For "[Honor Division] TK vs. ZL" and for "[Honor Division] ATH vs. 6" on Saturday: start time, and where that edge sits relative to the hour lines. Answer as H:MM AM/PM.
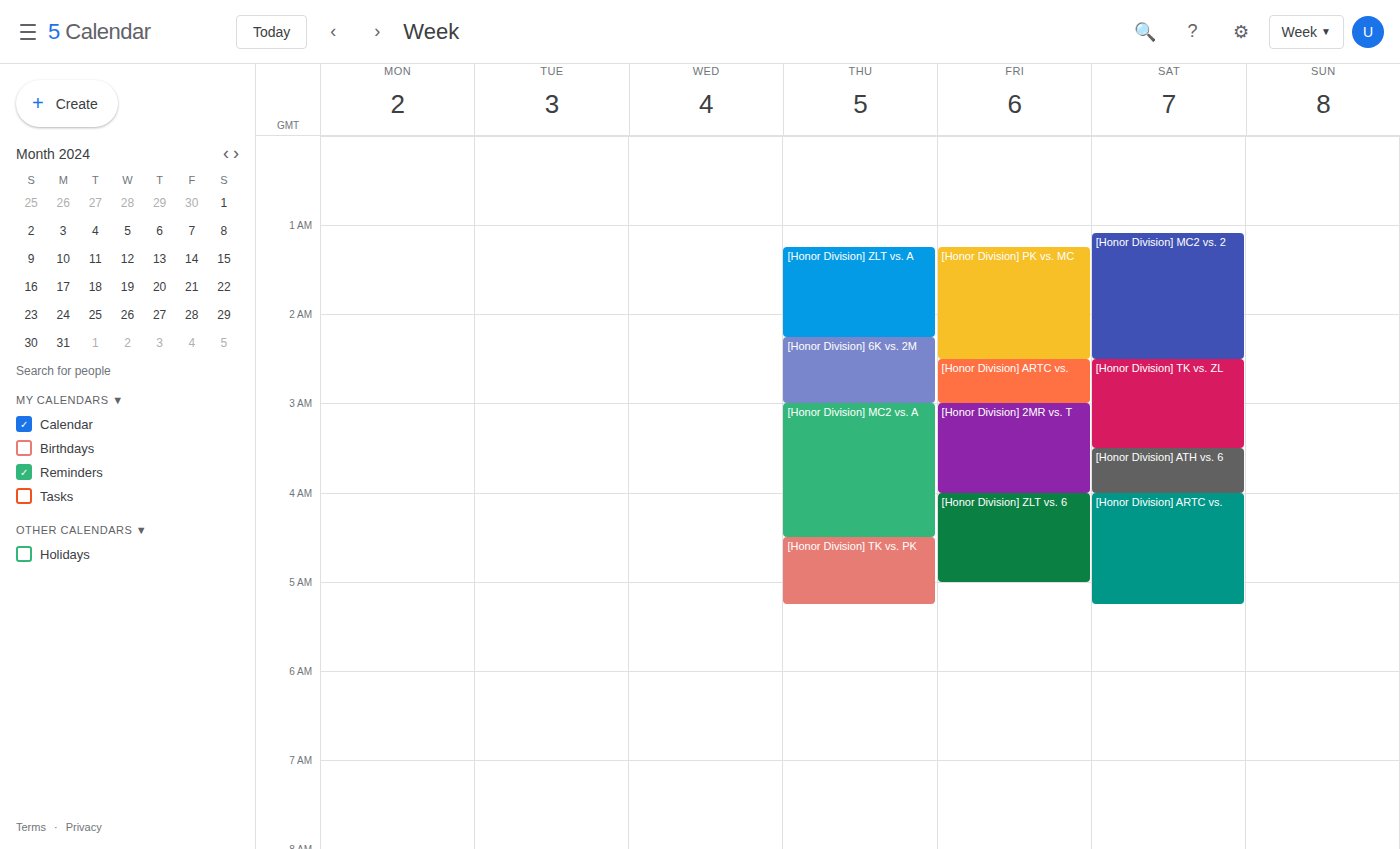
"[Honor Division] TK vs. ZL": 2:30 AM, halfway between the 2 AM and 3 AM lines. "[Honor Division] ATH vs. 6": 3:30 AM, halfway between the 3 AM and 4 AM lines.